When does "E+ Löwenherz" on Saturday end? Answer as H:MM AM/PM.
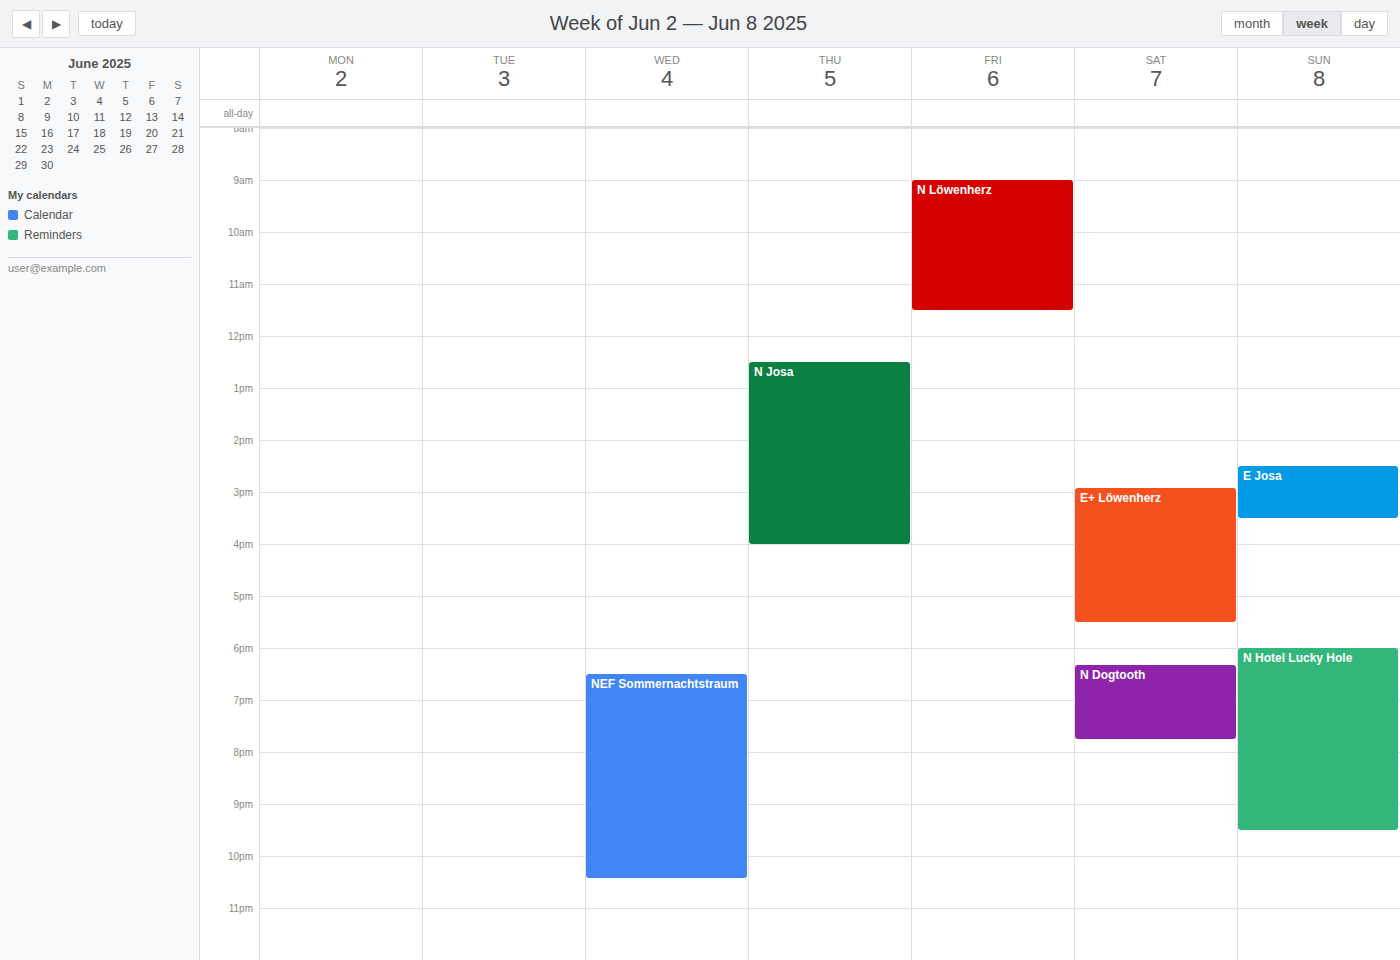
5:30 PM